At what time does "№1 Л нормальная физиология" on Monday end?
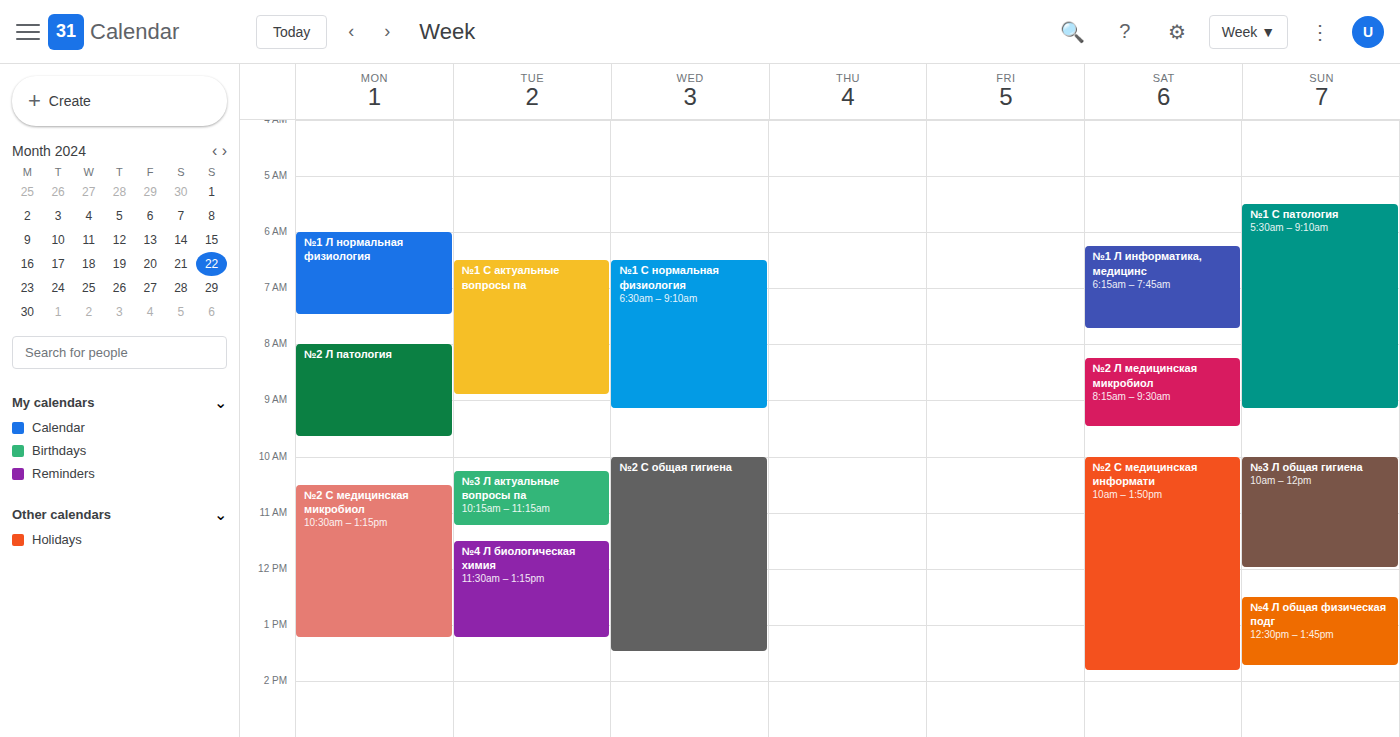
7:30 AM